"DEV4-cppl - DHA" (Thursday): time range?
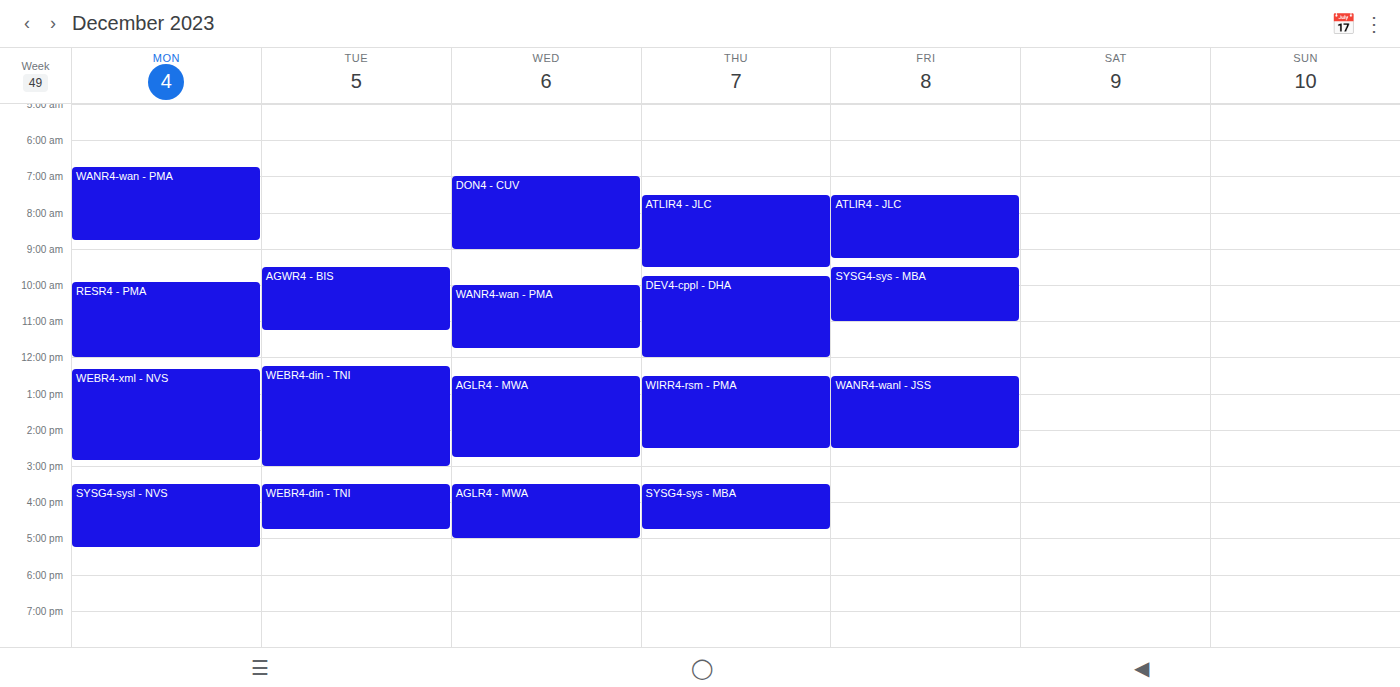
9:45 AM to 12:00 PM